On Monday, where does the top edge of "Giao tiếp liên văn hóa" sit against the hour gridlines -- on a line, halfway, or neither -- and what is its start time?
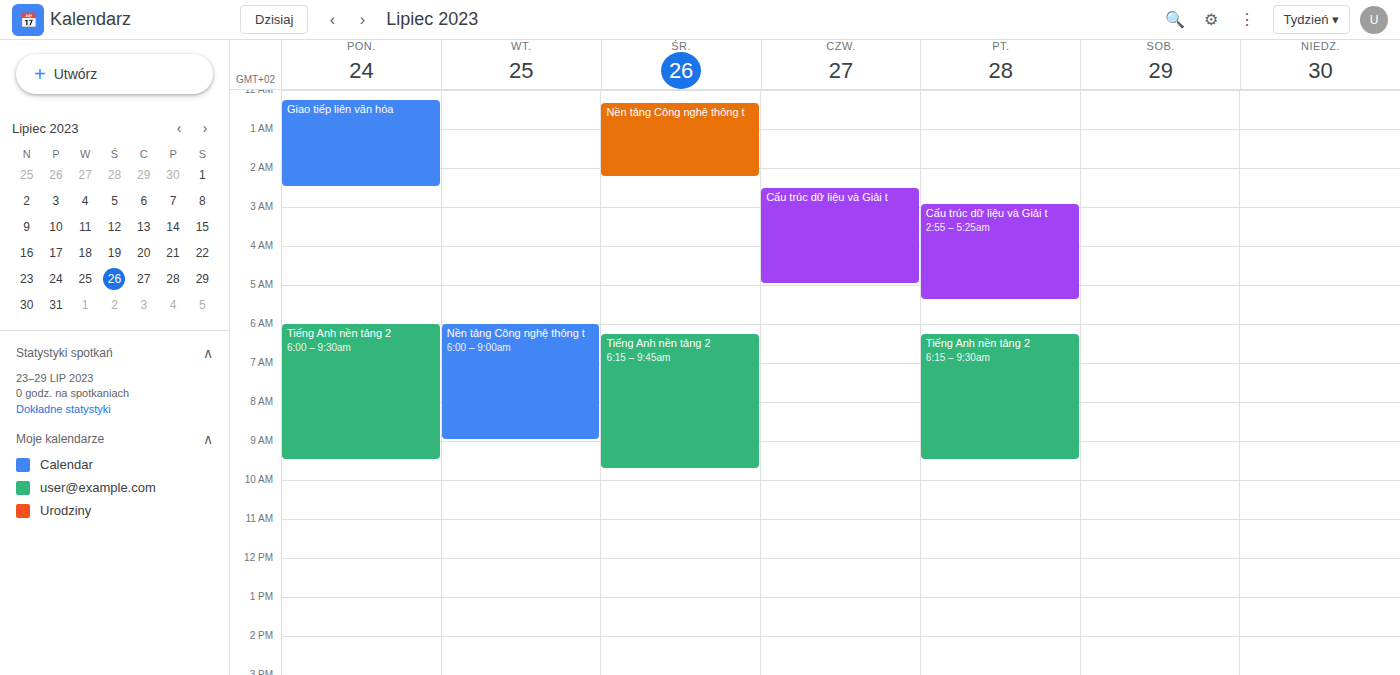
12:15 AM -- neither: a quarter of the way from the 12 AM line to the 1 AM line.